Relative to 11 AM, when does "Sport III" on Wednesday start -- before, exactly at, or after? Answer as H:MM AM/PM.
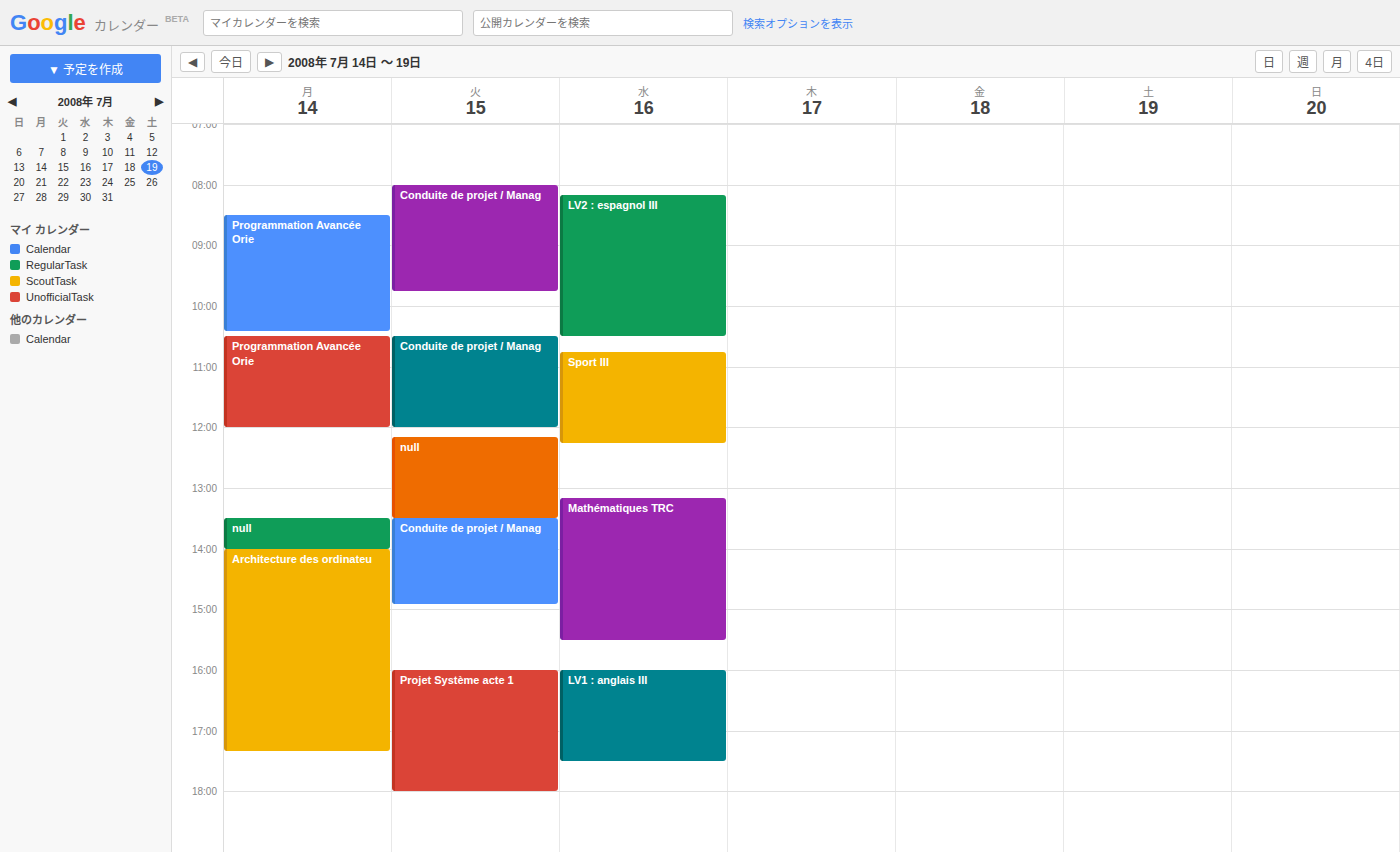
10:45 AM -- before 11 AM, 15 minutes above the 11 AM line.